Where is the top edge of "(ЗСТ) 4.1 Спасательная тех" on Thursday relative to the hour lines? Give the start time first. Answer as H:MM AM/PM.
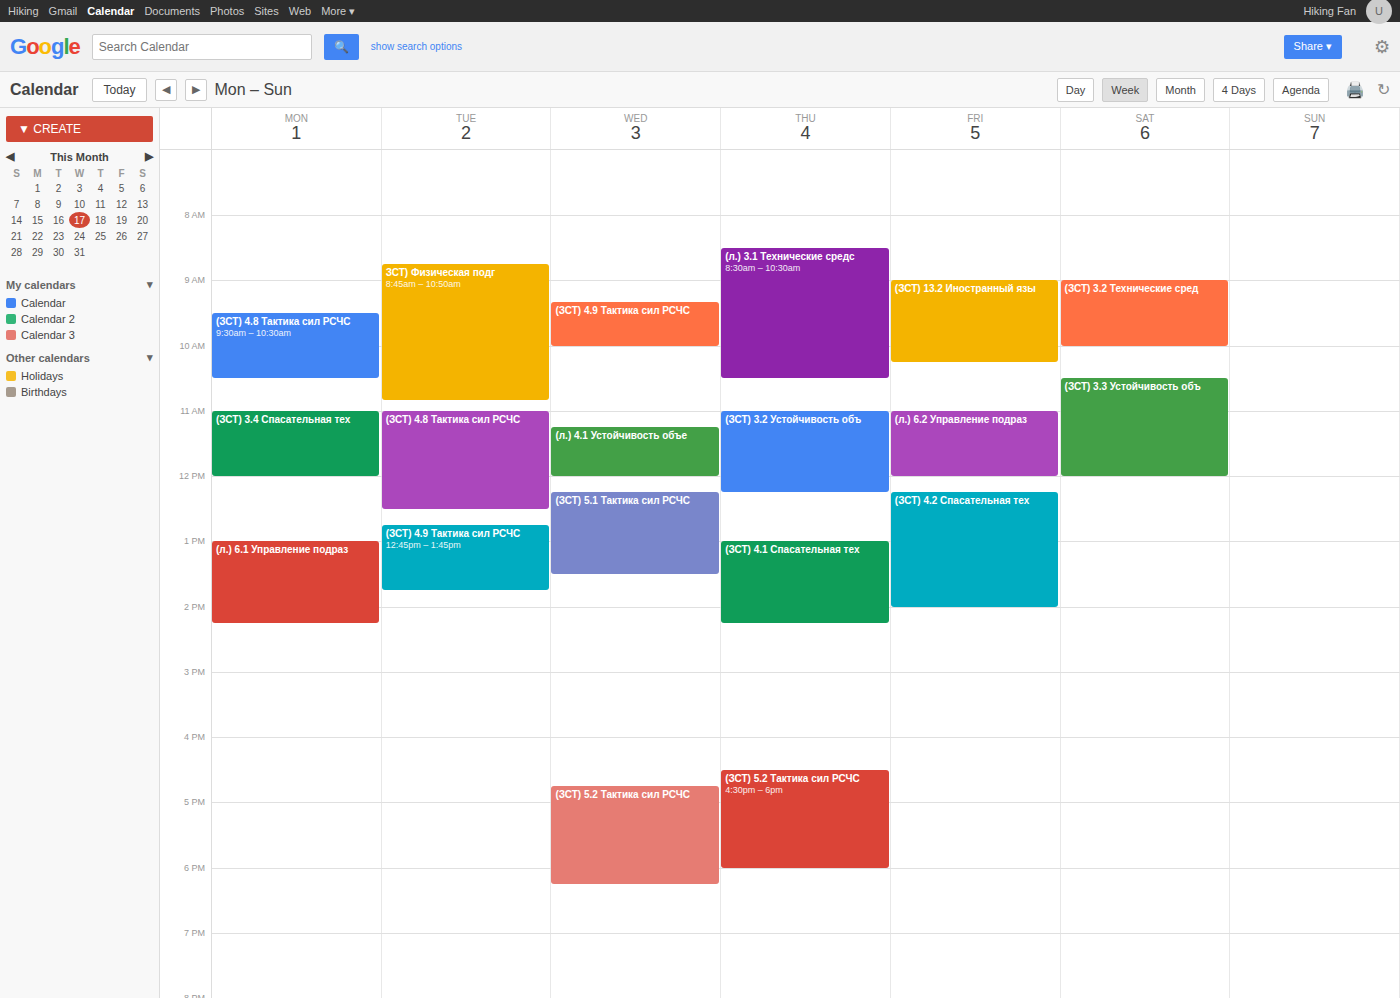
1:00 PM -- exactly on the 1 PM line.